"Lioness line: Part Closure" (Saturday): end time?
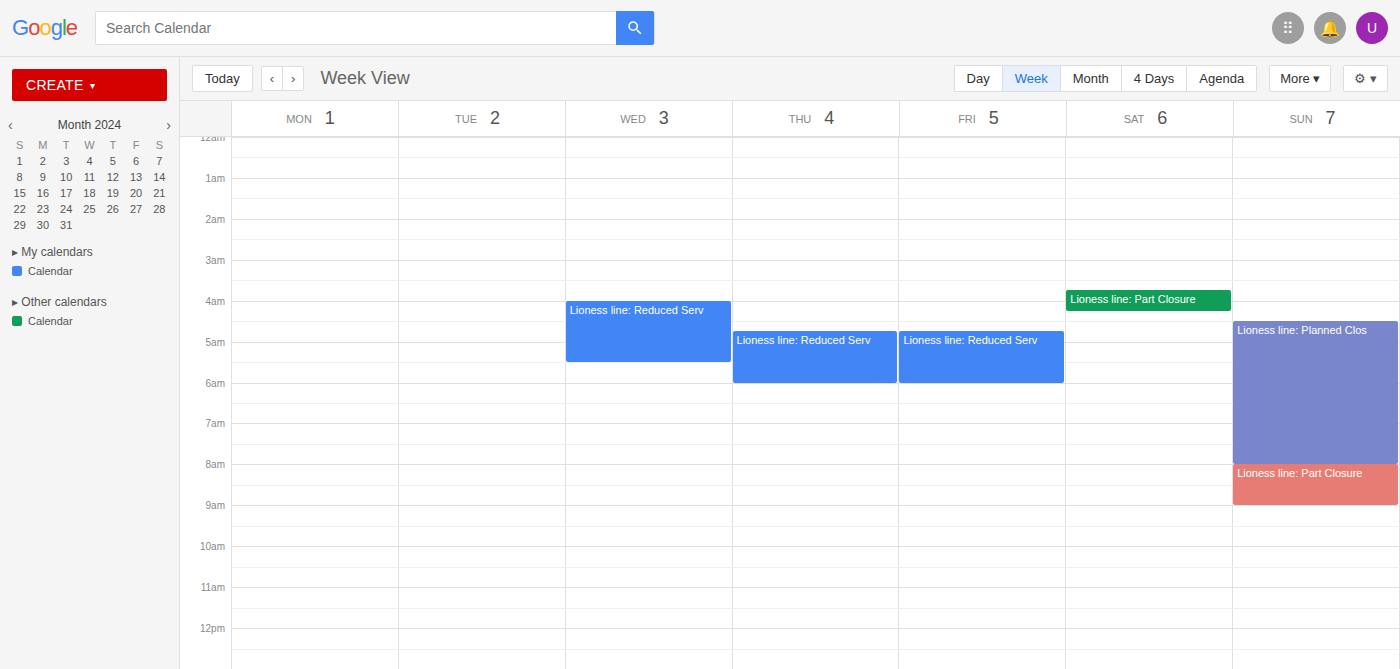
4:15 AM